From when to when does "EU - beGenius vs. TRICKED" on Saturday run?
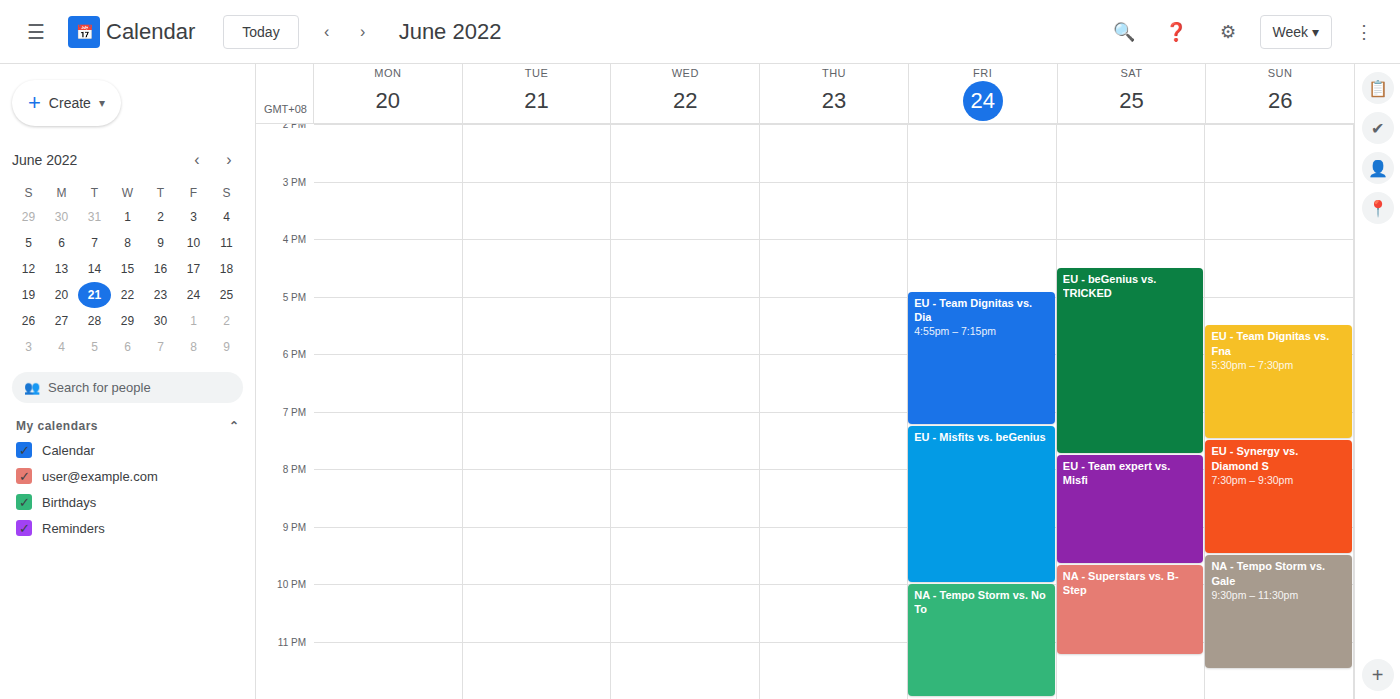
4:30 PM to 7:45 PM